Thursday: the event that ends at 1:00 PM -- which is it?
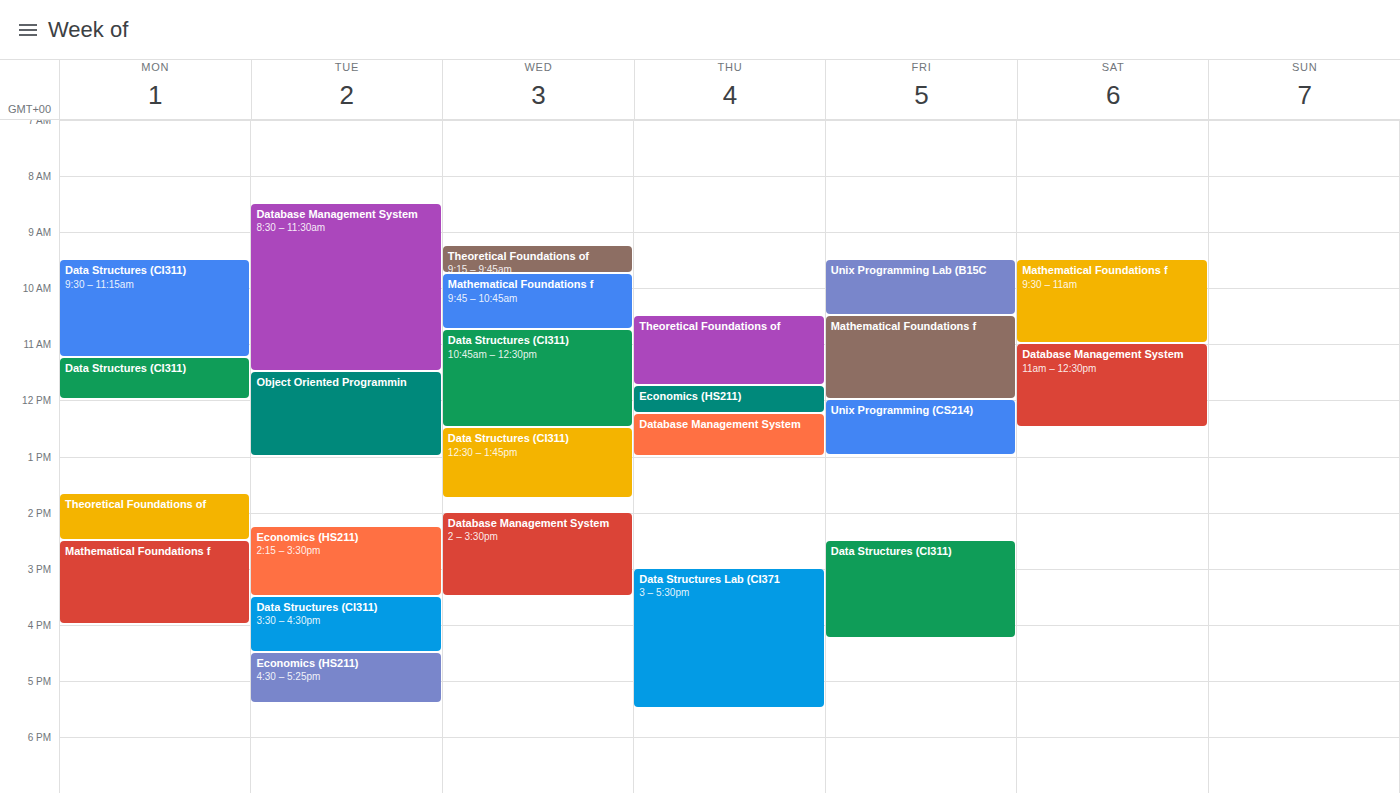
"Database Management System"